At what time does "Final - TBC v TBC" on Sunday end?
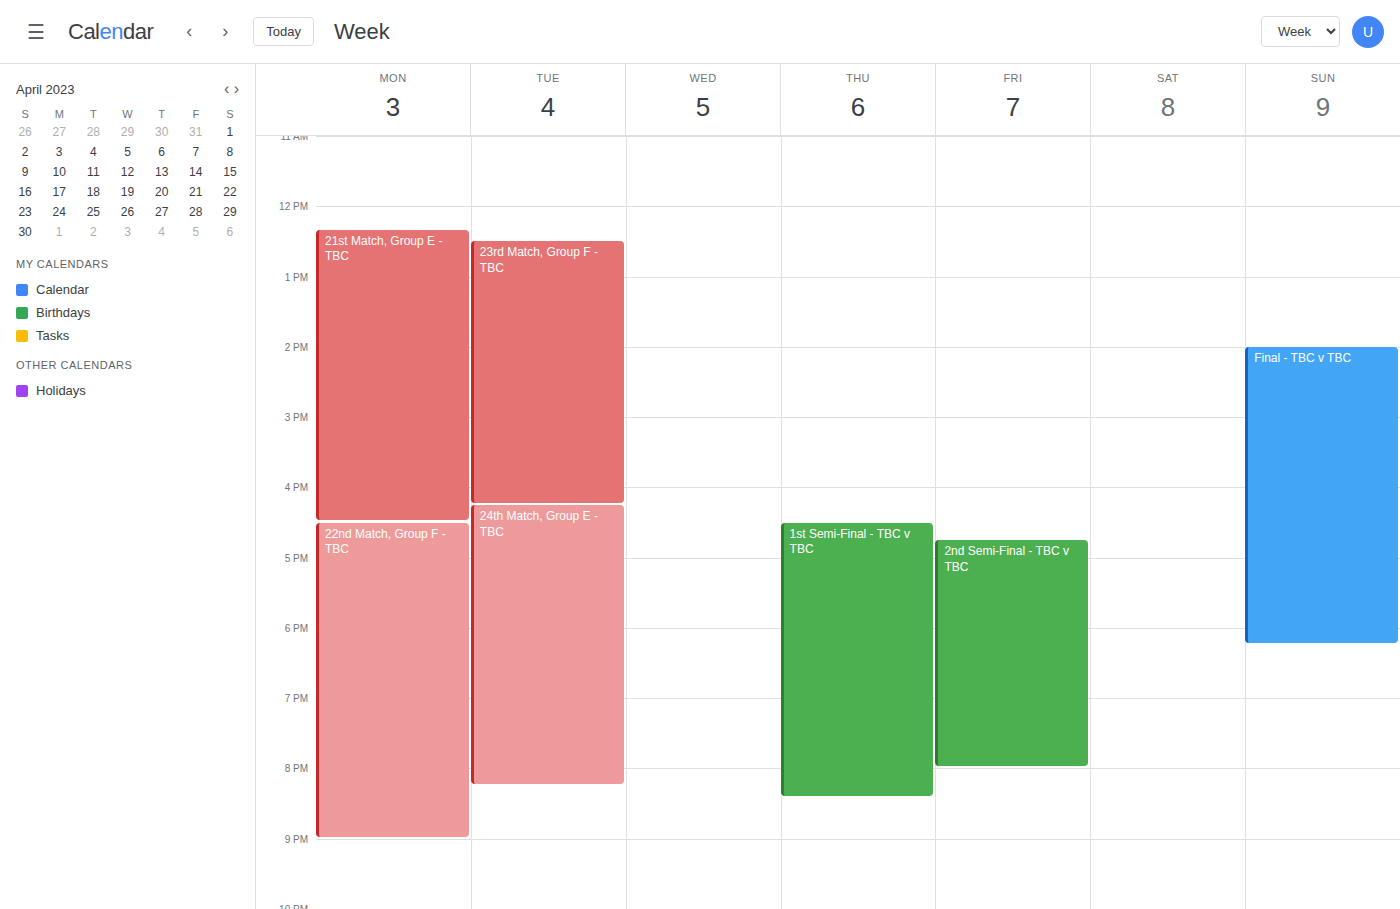
6:15 PM